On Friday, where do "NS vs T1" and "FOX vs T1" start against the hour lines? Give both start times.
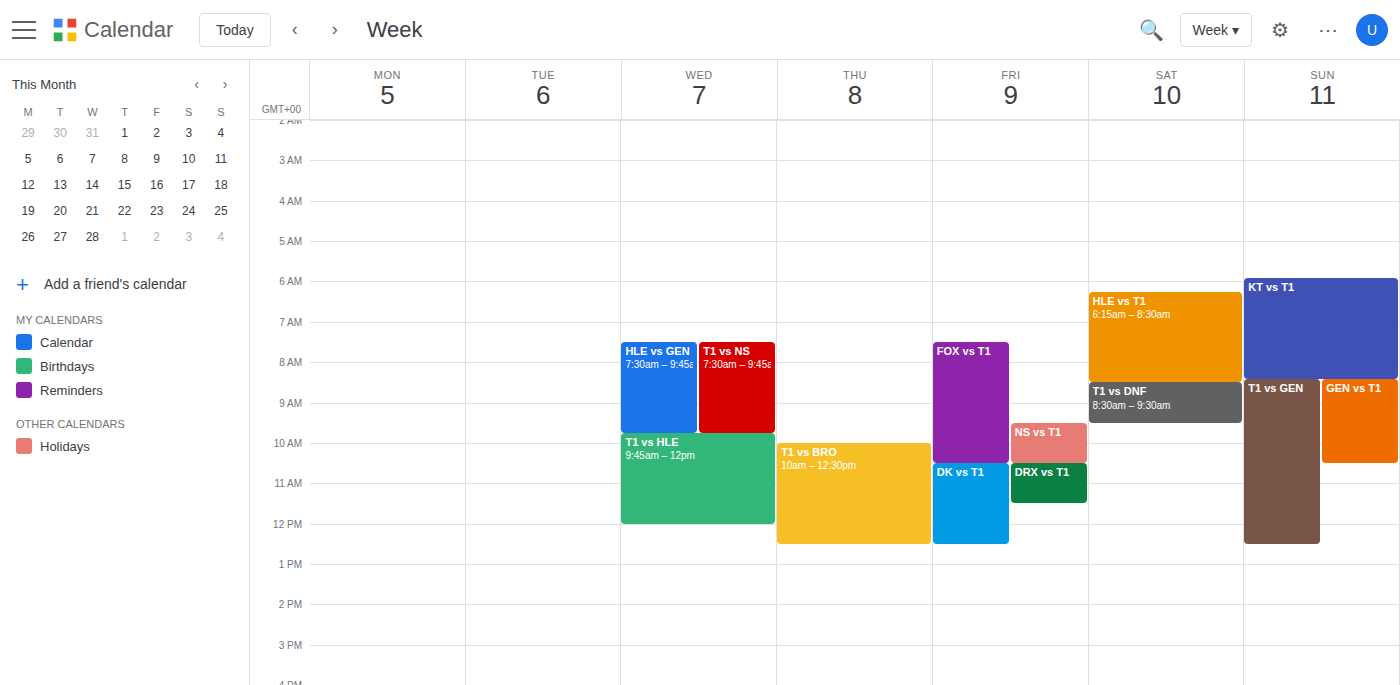
"NS vs T1": 9:30 AM, halfway between the 9 AM and 10 AM lines. "FOX vs T1": 7:30 AM, halfway between the 7 AM and 8 AM lines.